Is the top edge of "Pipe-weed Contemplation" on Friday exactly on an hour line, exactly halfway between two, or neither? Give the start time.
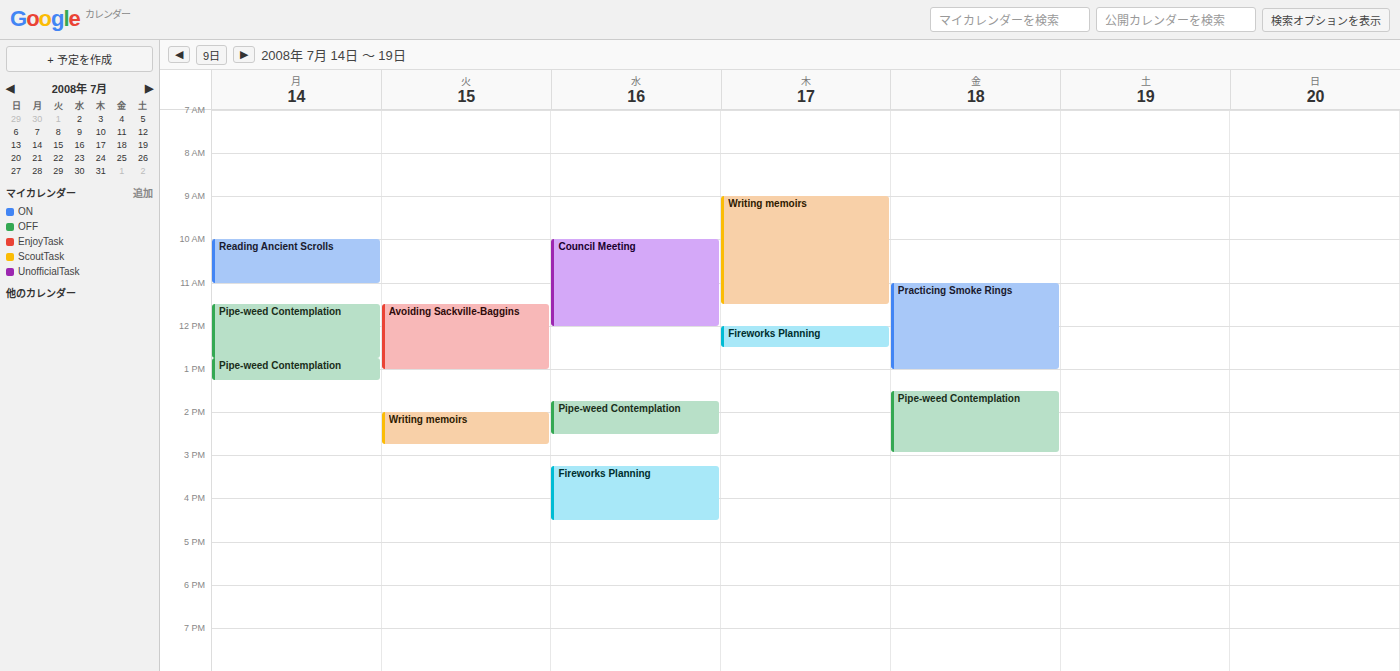
1:30 PM -- halfway between the 1 PM and 2 PM lines.